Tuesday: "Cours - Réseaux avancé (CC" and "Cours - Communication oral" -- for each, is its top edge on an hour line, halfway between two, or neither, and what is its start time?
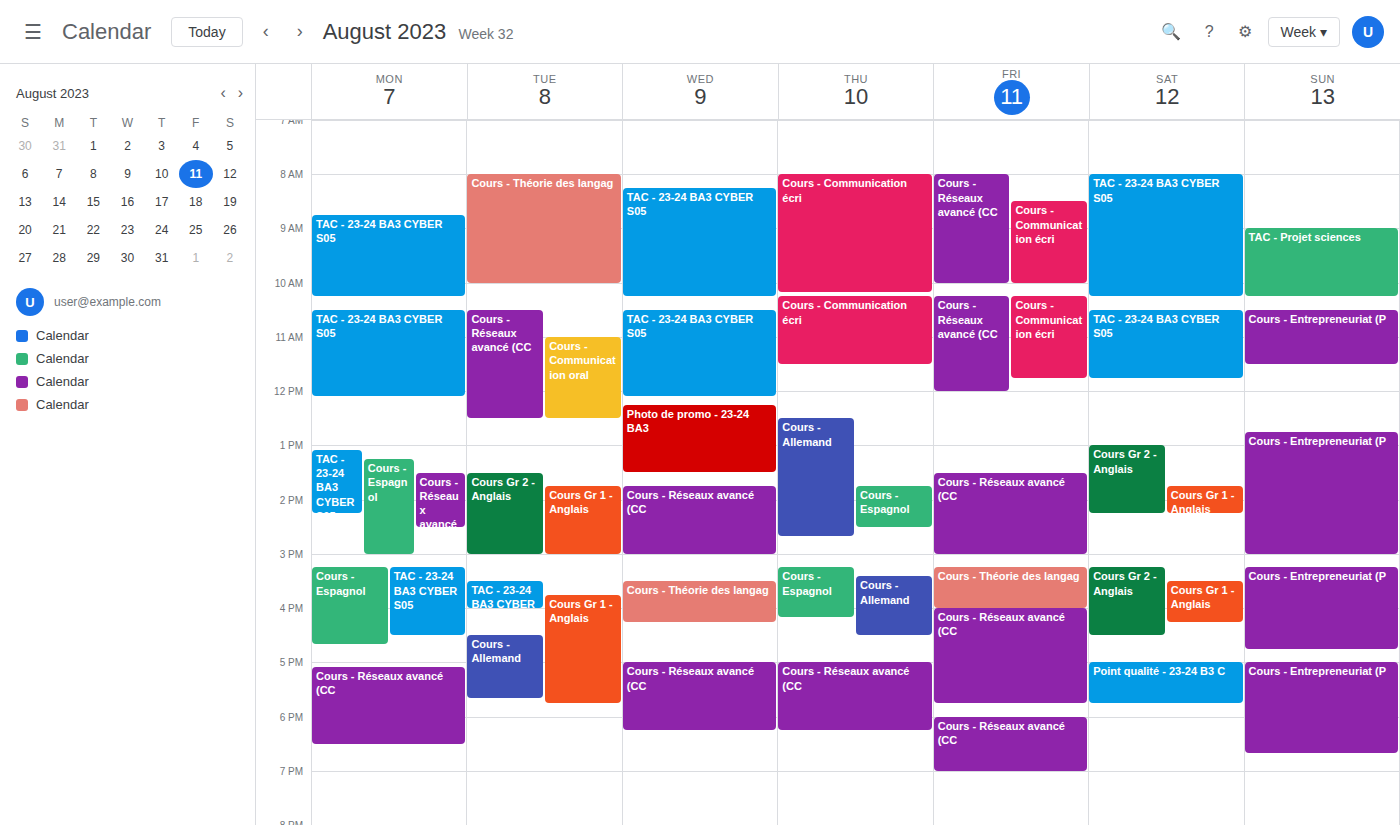
"Cours - Réseaux avancé (CC": 10:30, halfway between the 10:00 and 11:00 lines. "Cours - Communication oral": 11:00, exactly on the 11:00 line.